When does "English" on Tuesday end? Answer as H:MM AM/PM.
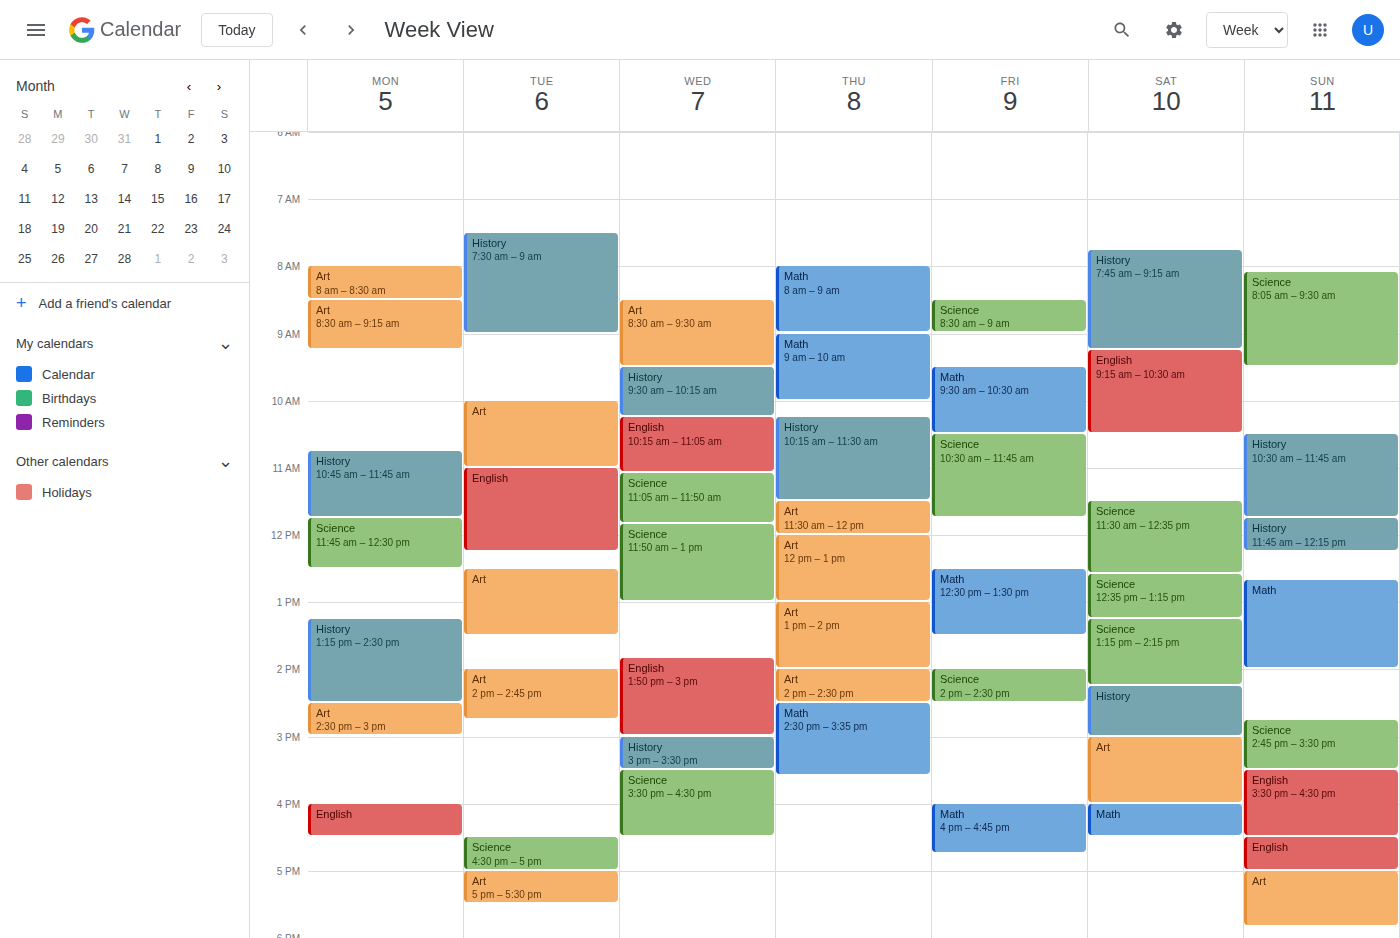
12:15 PM